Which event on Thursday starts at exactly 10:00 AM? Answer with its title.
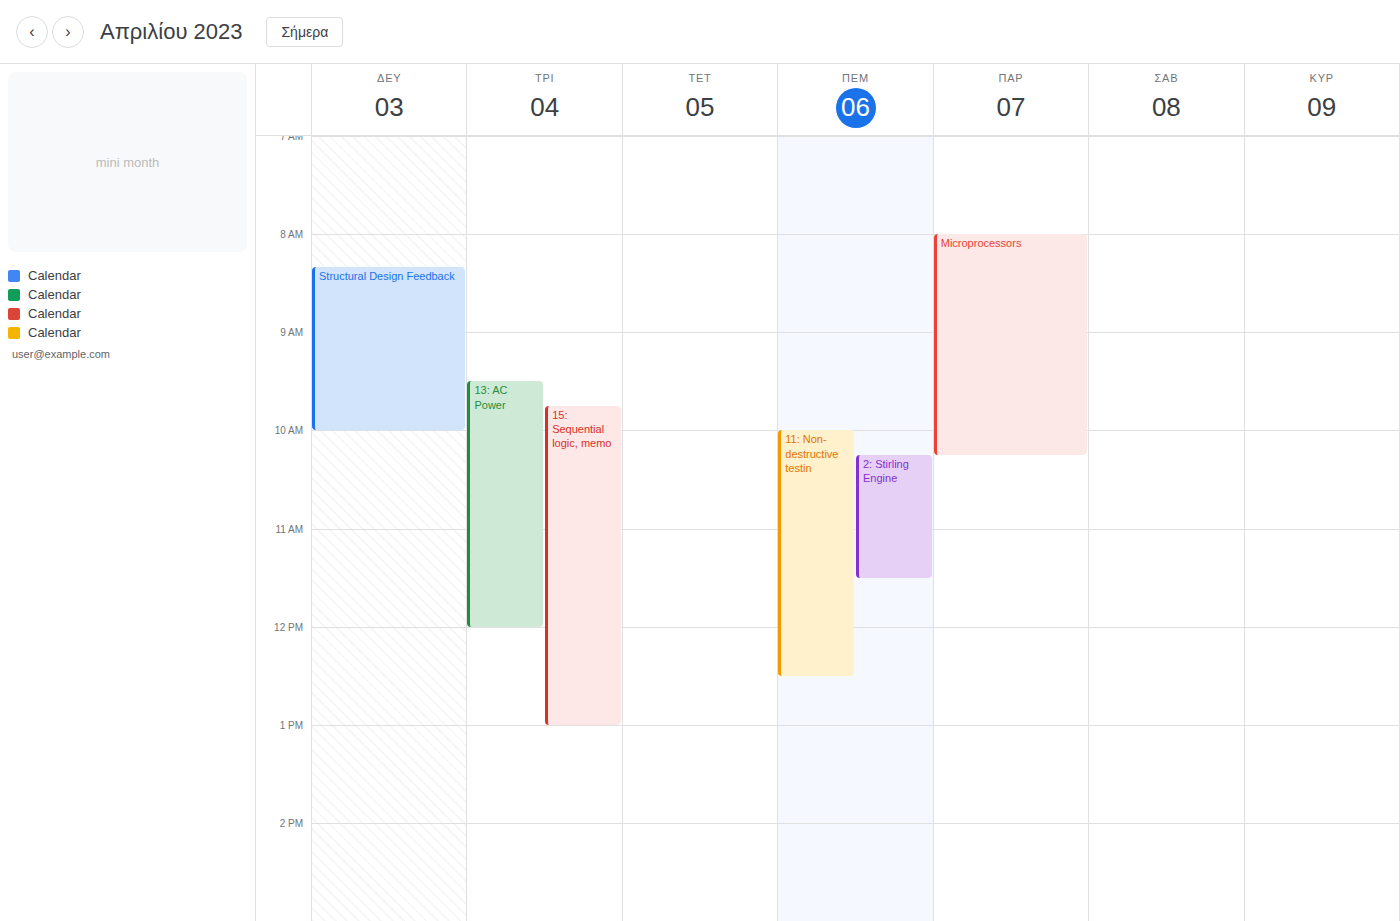
"11: Non-destructive testin"